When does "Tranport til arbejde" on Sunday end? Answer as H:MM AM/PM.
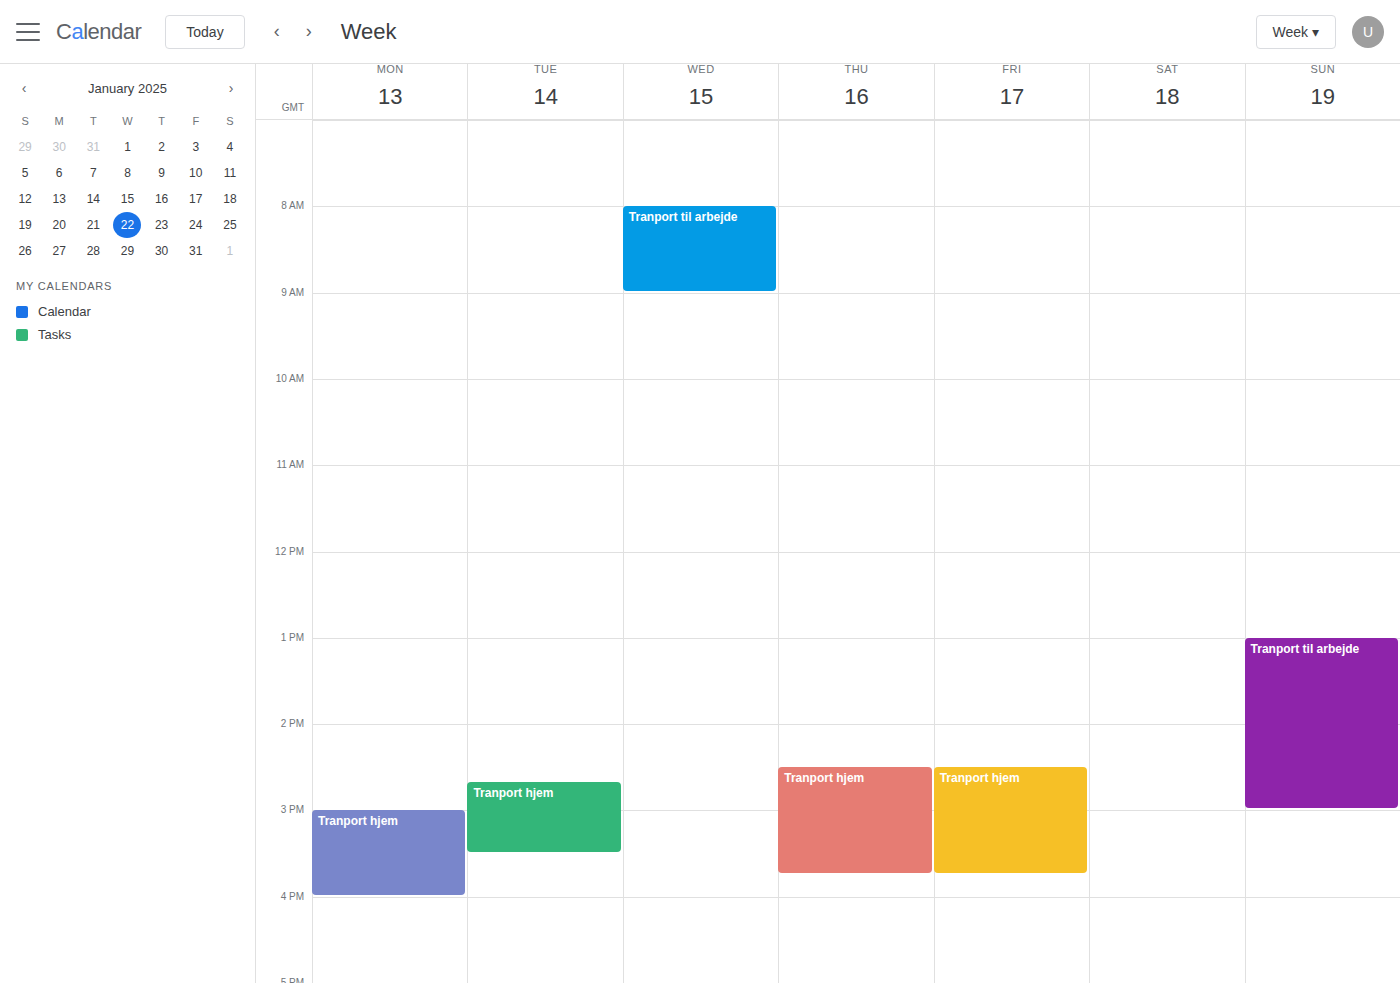
3:00 PM